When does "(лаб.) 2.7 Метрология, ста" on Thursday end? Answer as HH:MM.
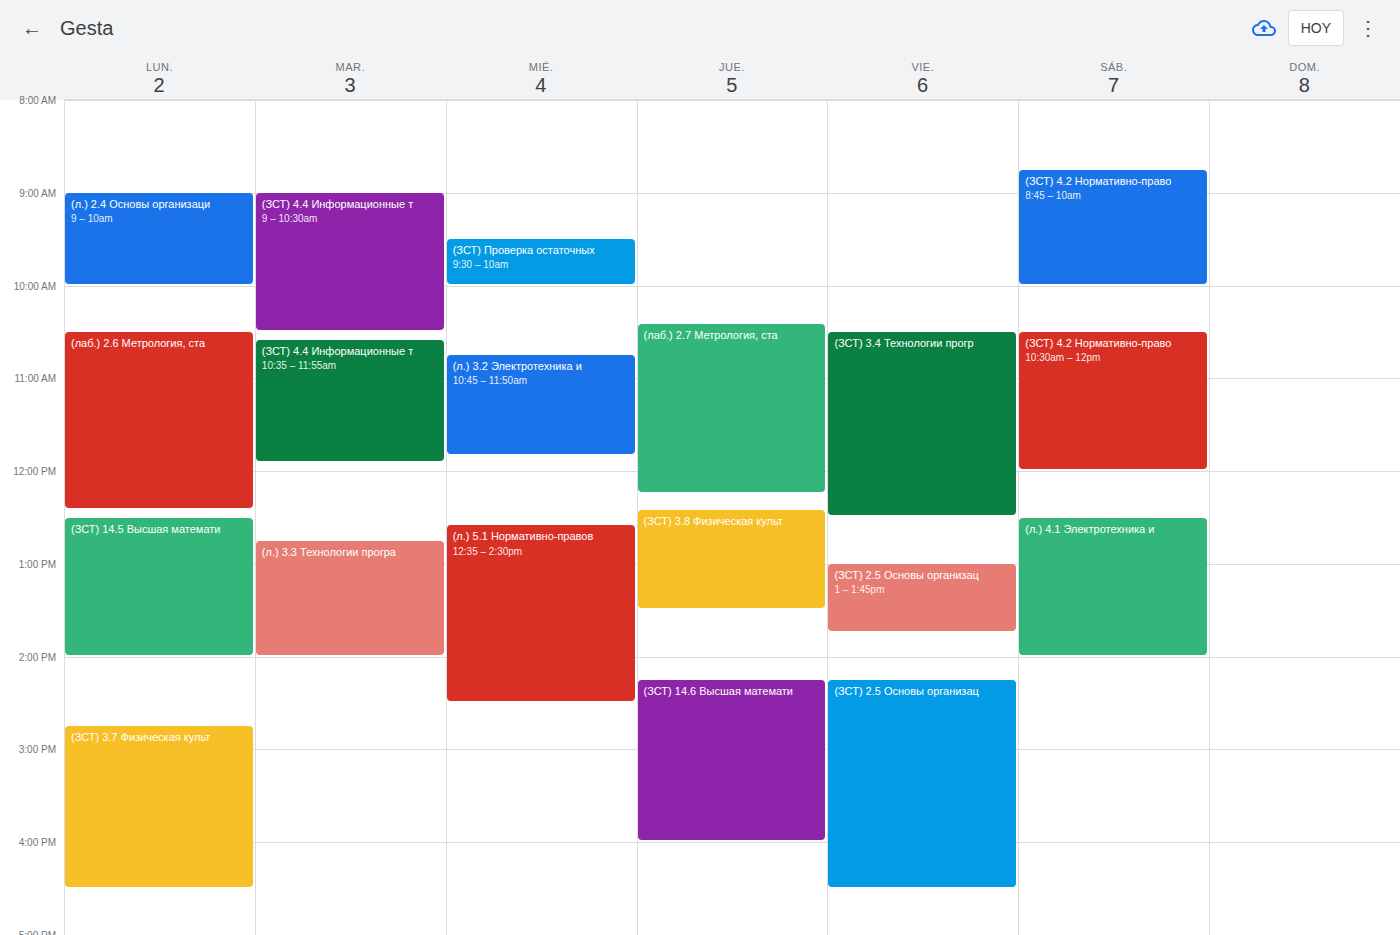
12:15